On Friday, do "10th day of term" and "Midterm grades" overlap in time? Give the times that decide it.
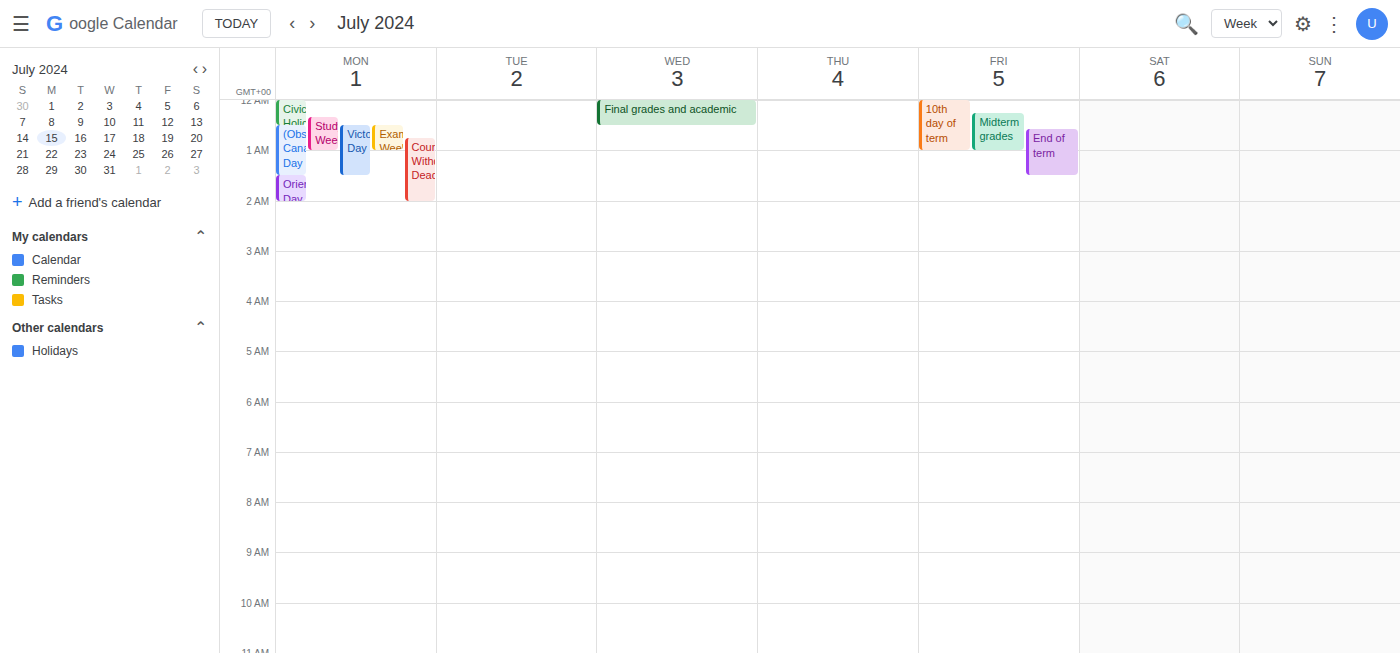
"Midterm grades" starts at 12:15 AM, before "10th day of term" ends at 1:00 AM -- they overlap.